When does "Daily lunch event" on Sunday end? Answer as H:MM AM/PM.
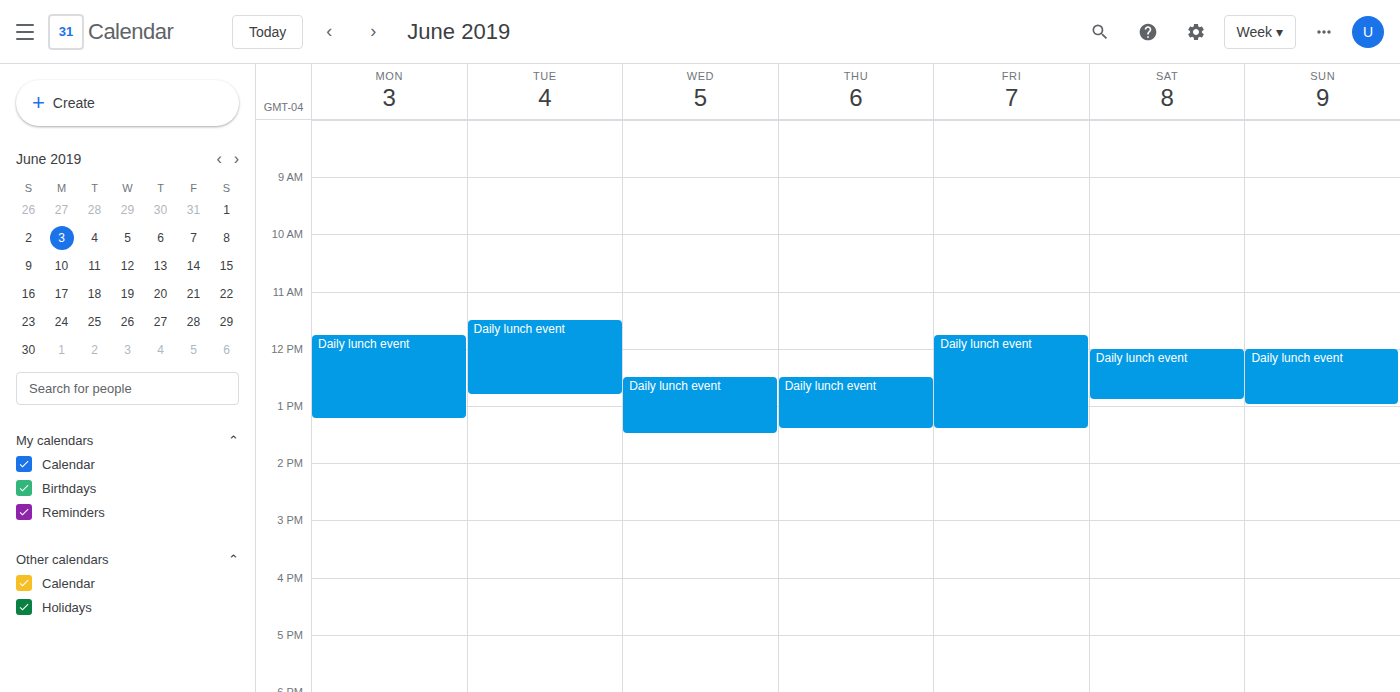
1:00 PM